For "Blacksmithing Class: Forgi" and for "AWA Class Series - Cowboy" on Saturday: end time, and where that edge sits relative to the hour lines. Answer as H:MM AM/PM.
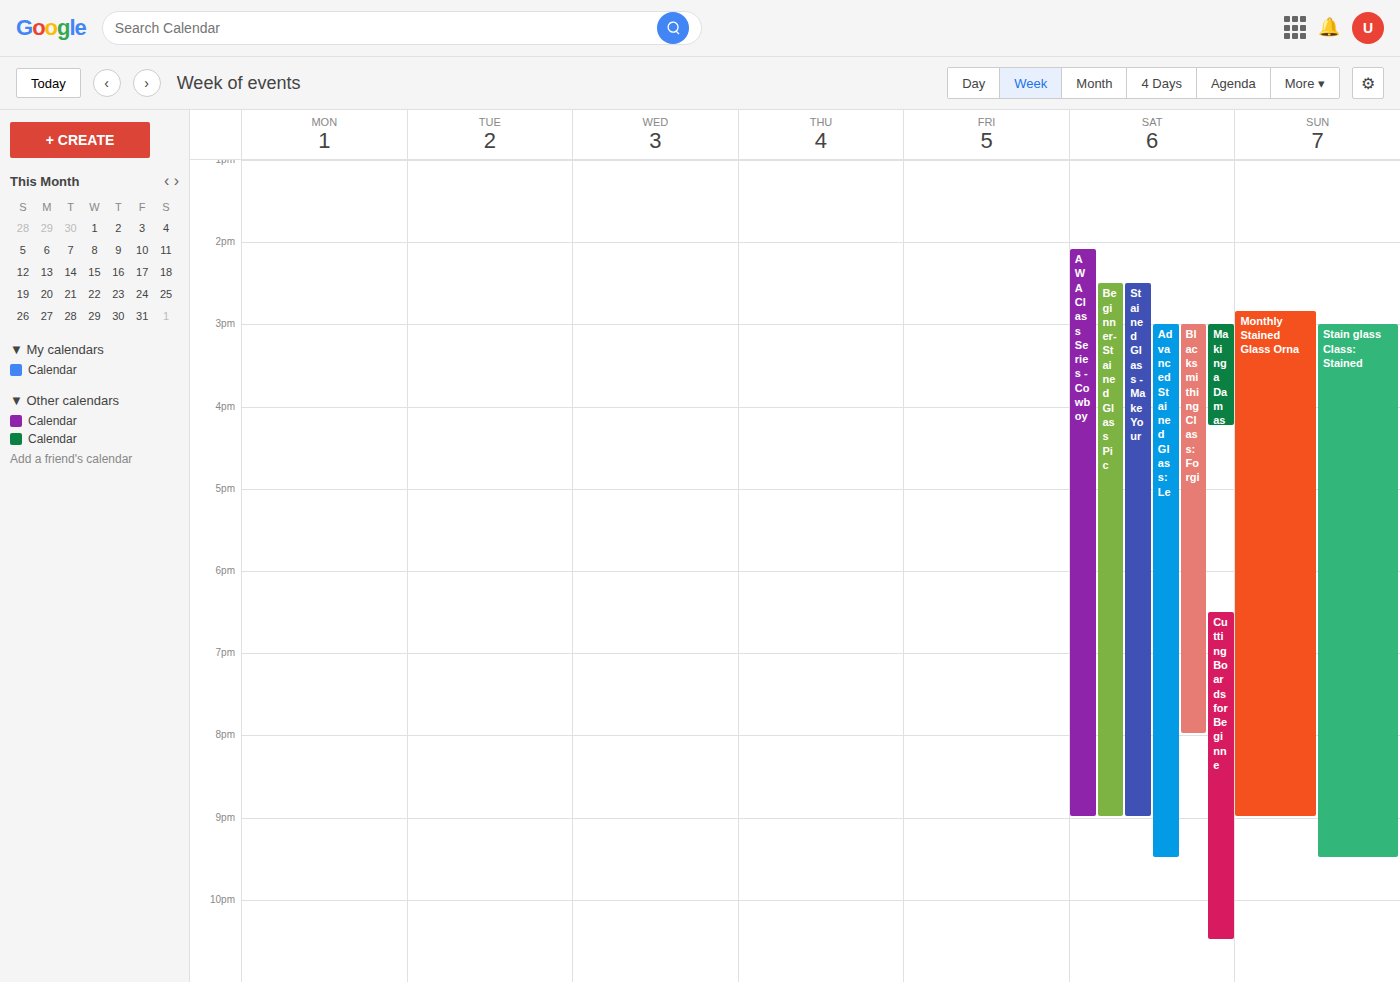
"Blacksmithing Class: Forgi": 8:00 PM, exactly on the 8 PM line. "AWA Class Series - Cowboy": 9:00 PM, exactly on the 9 PM line.